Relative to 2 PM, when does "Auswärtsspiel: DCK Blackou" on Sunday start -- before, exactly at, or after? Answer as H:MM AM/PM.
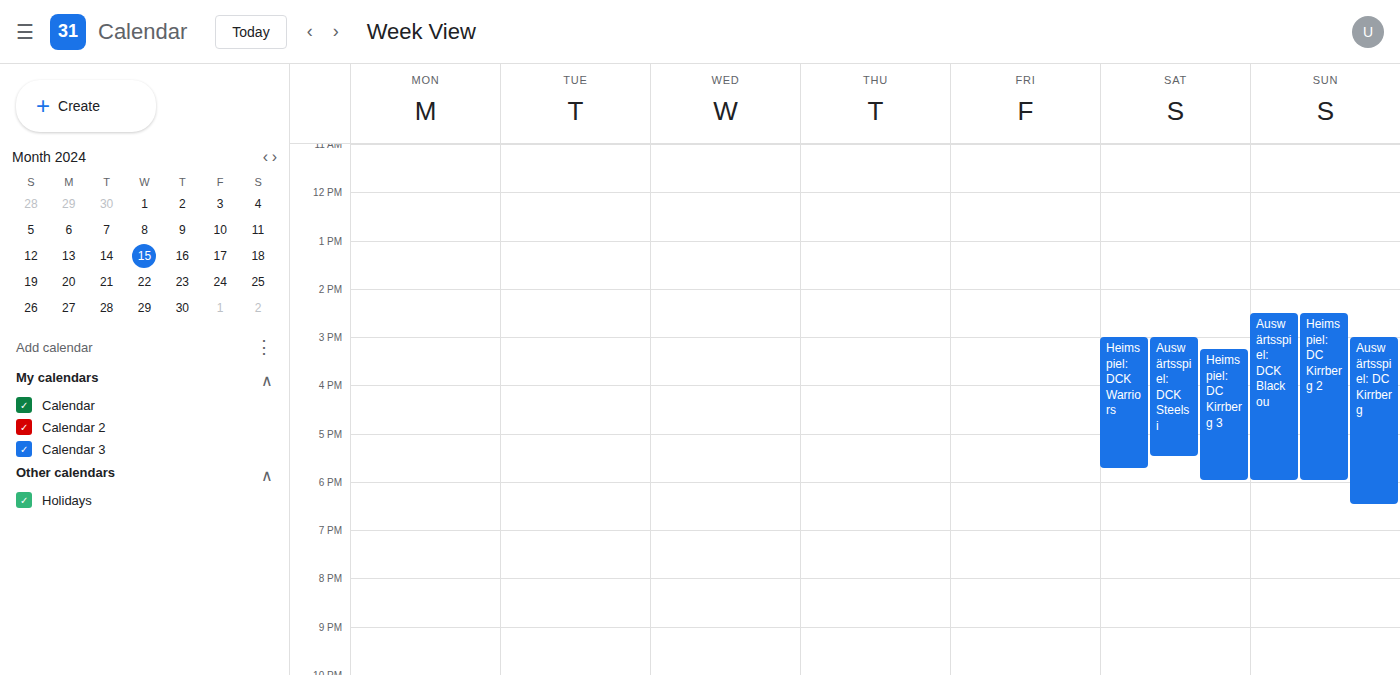
2:30 PM -- after 2 PM, 30 minutes below the 2 PM line.